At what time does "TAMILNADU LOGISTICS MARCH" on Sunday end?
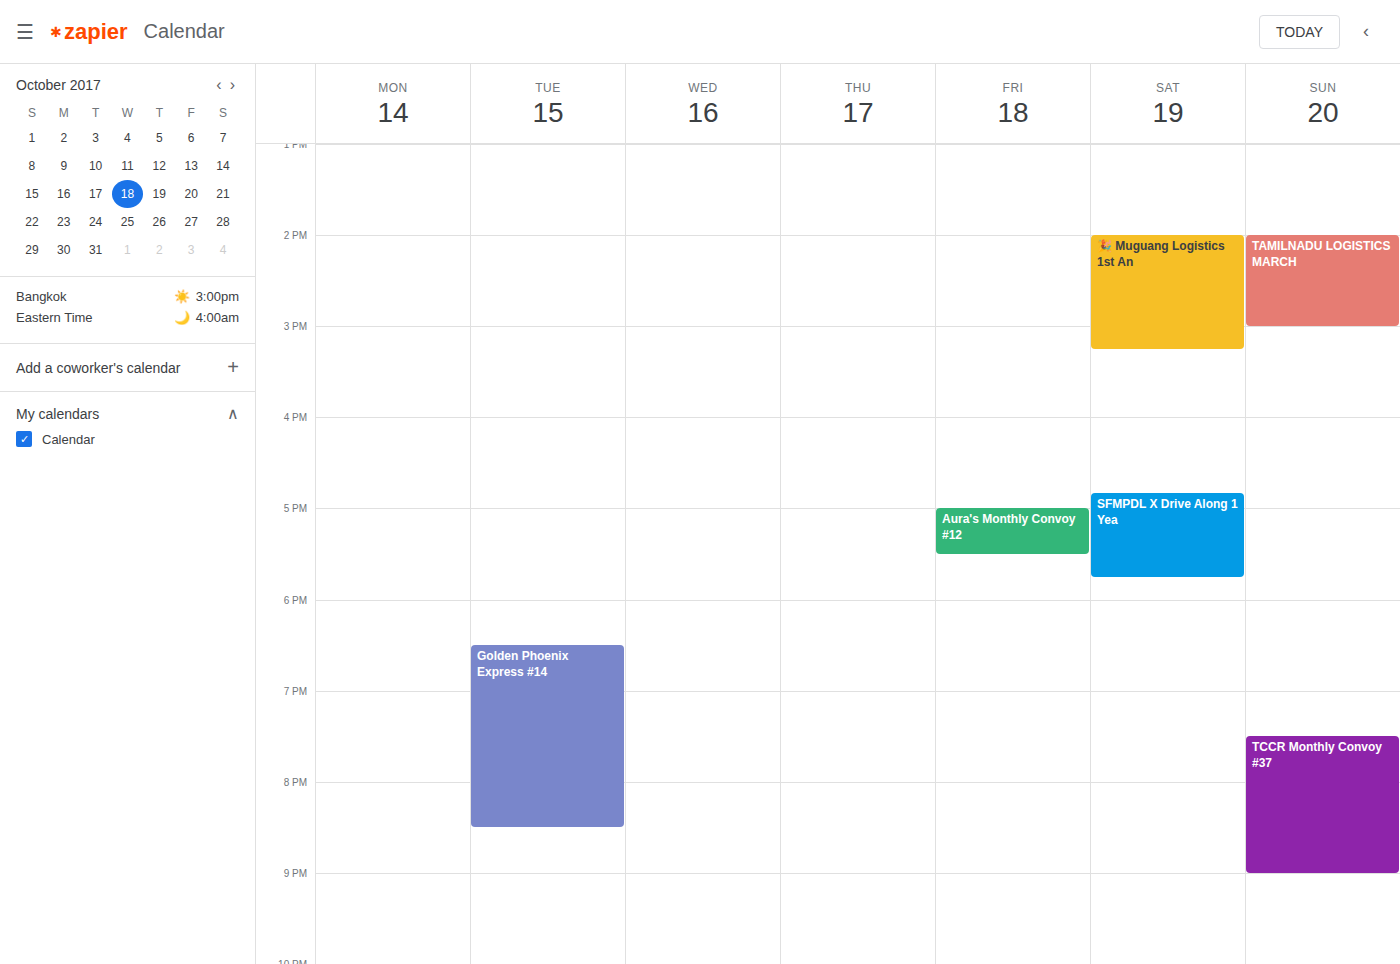
3:00 PM